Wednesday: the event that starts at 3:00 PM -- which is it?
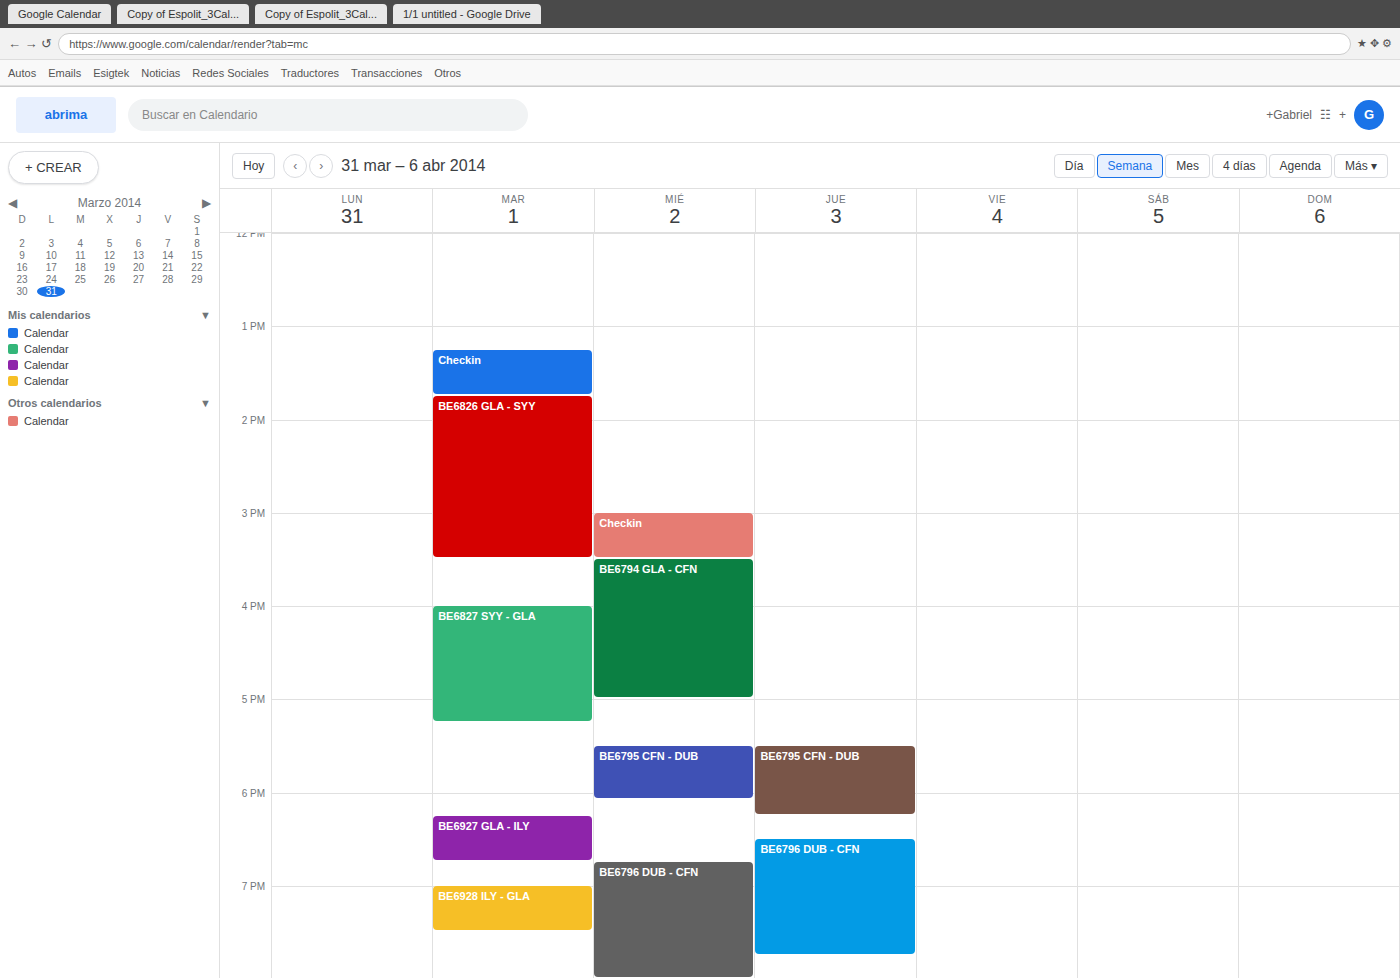
"Checkin"